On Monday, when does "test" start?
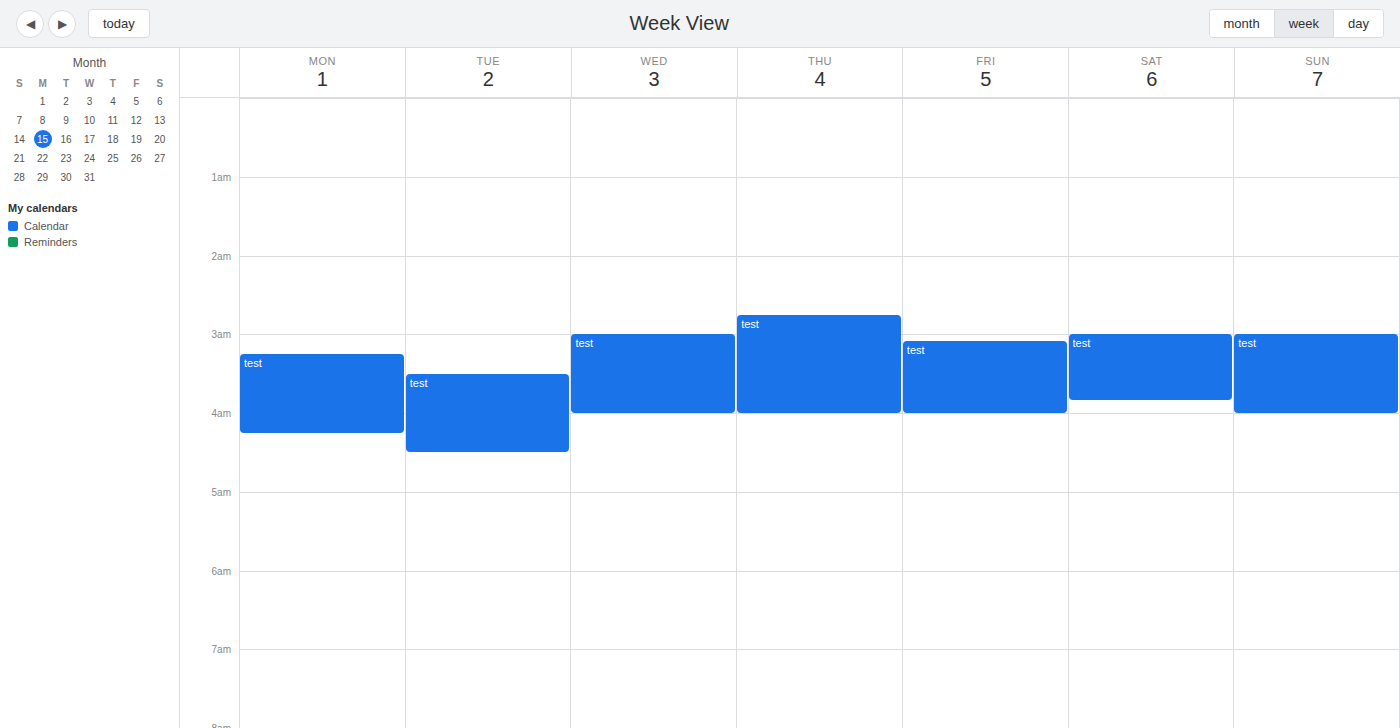
3:15 AM